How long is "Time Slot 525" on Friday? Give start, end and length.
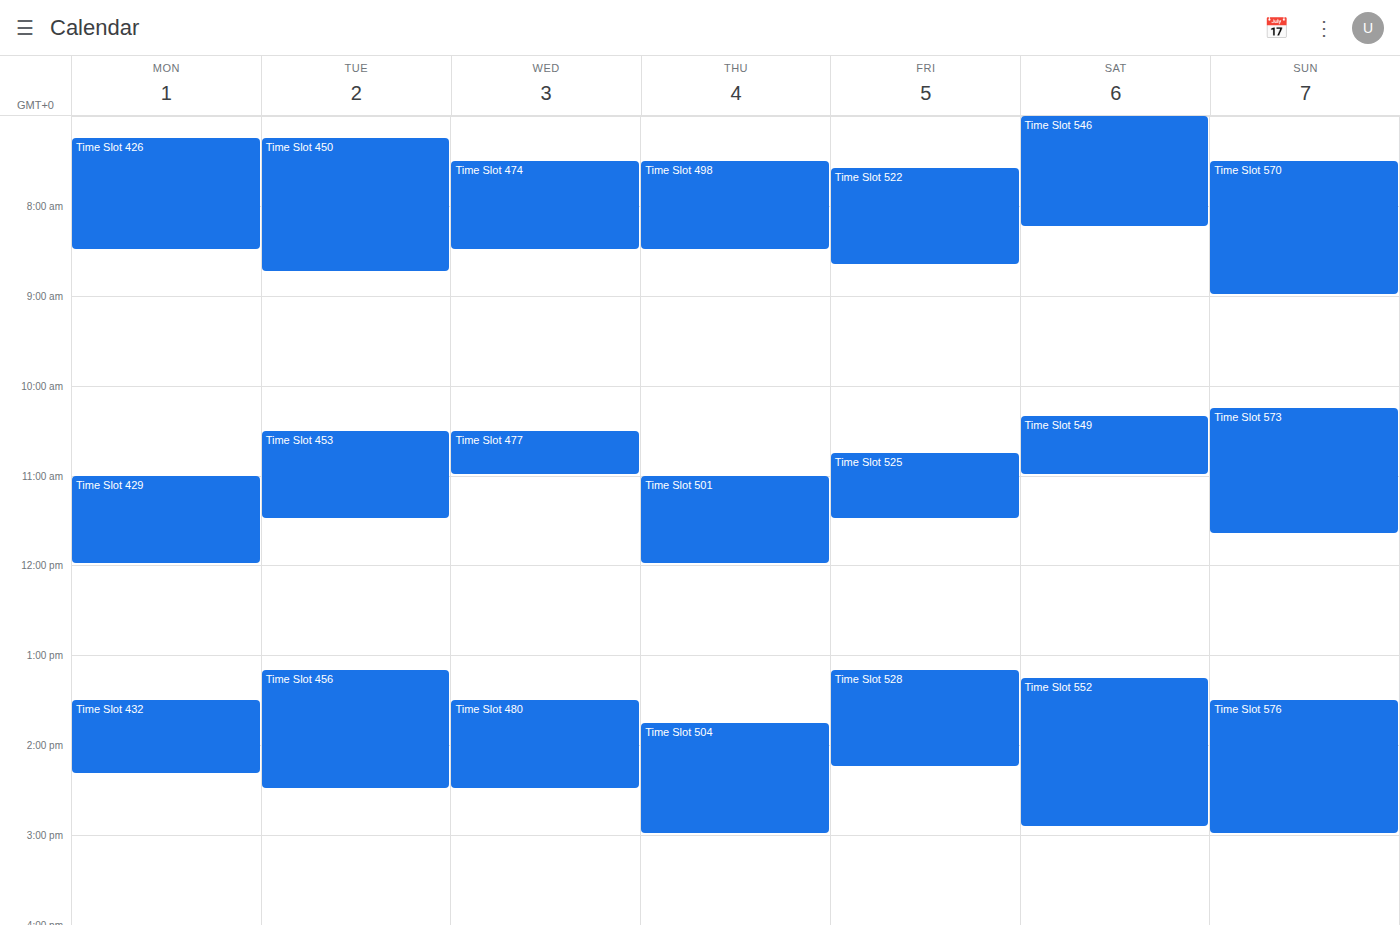
10:45 AM to 11:30 AM, 45 minutes